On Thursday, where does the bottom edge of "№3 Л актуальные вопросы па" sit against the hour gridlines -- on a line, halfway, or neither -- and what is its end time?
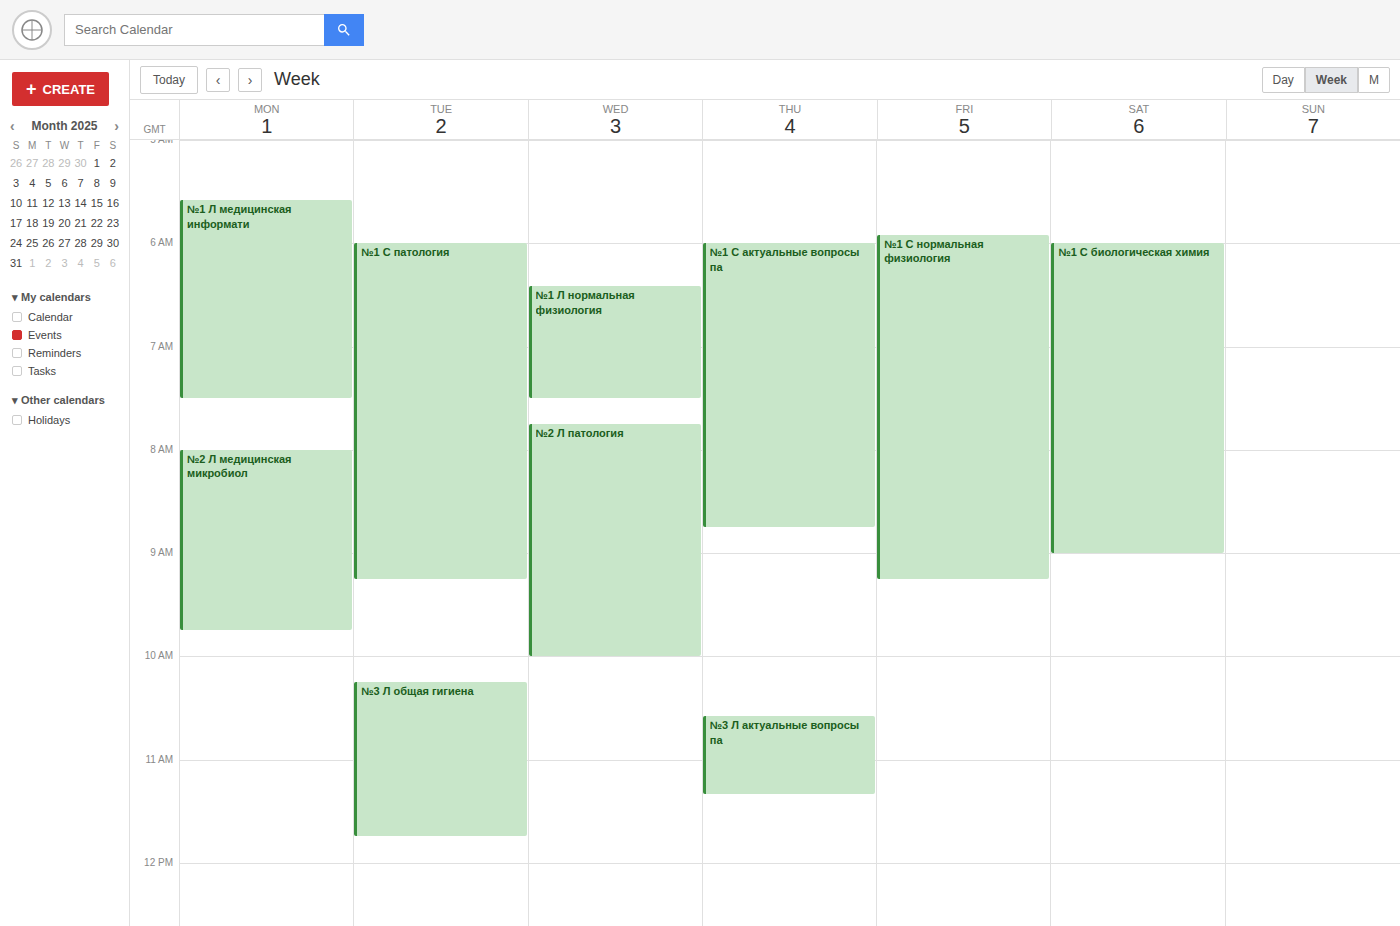
11:20 AM -- neither: 20 minutes below the 11 AM line and 40 minutes above the 12 PM line.